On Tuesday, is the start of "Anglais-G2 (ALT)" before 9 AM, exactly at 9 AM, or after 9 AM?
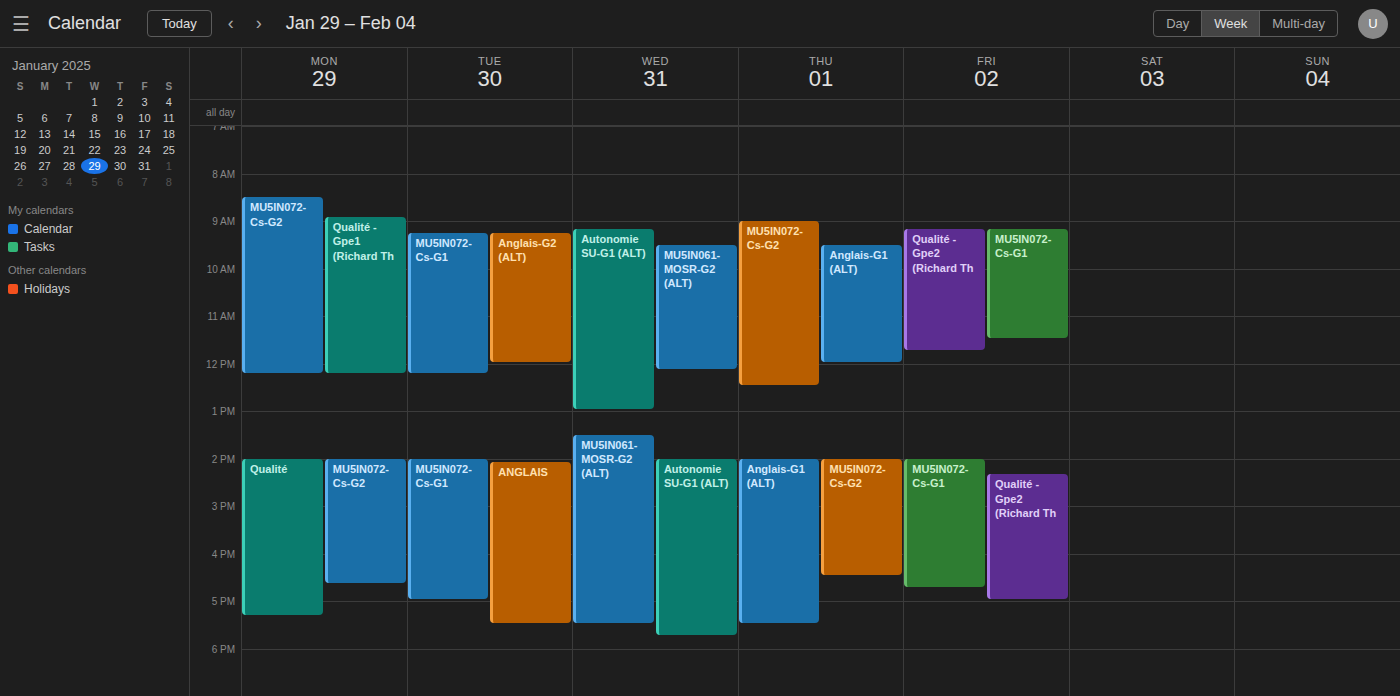
9:15 AM -- after 9 AM, 15 minutes below the 9 AM line.